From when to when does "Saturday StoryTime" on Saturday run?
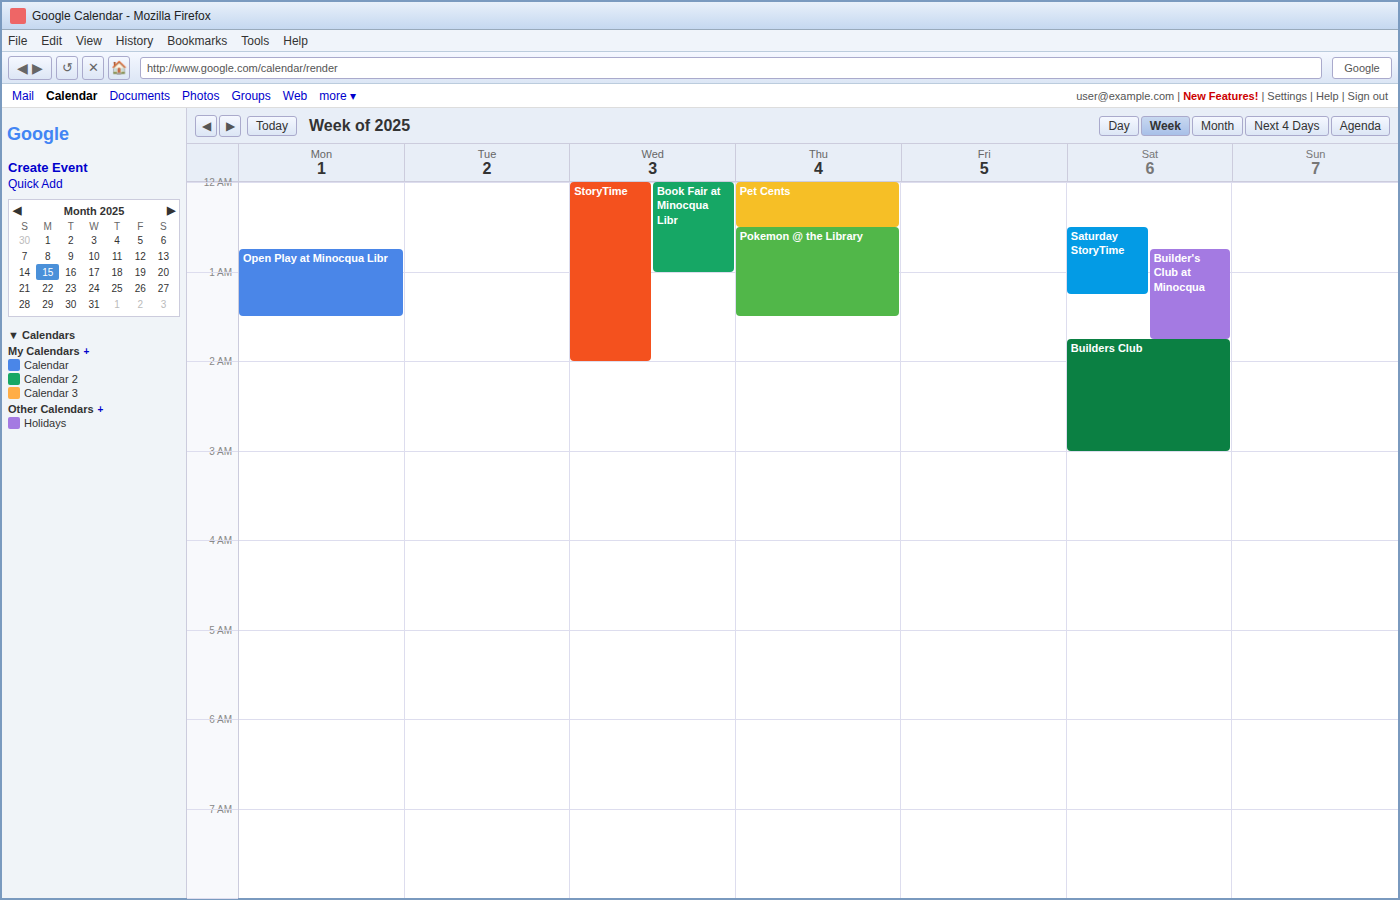
00:30 to 01:15